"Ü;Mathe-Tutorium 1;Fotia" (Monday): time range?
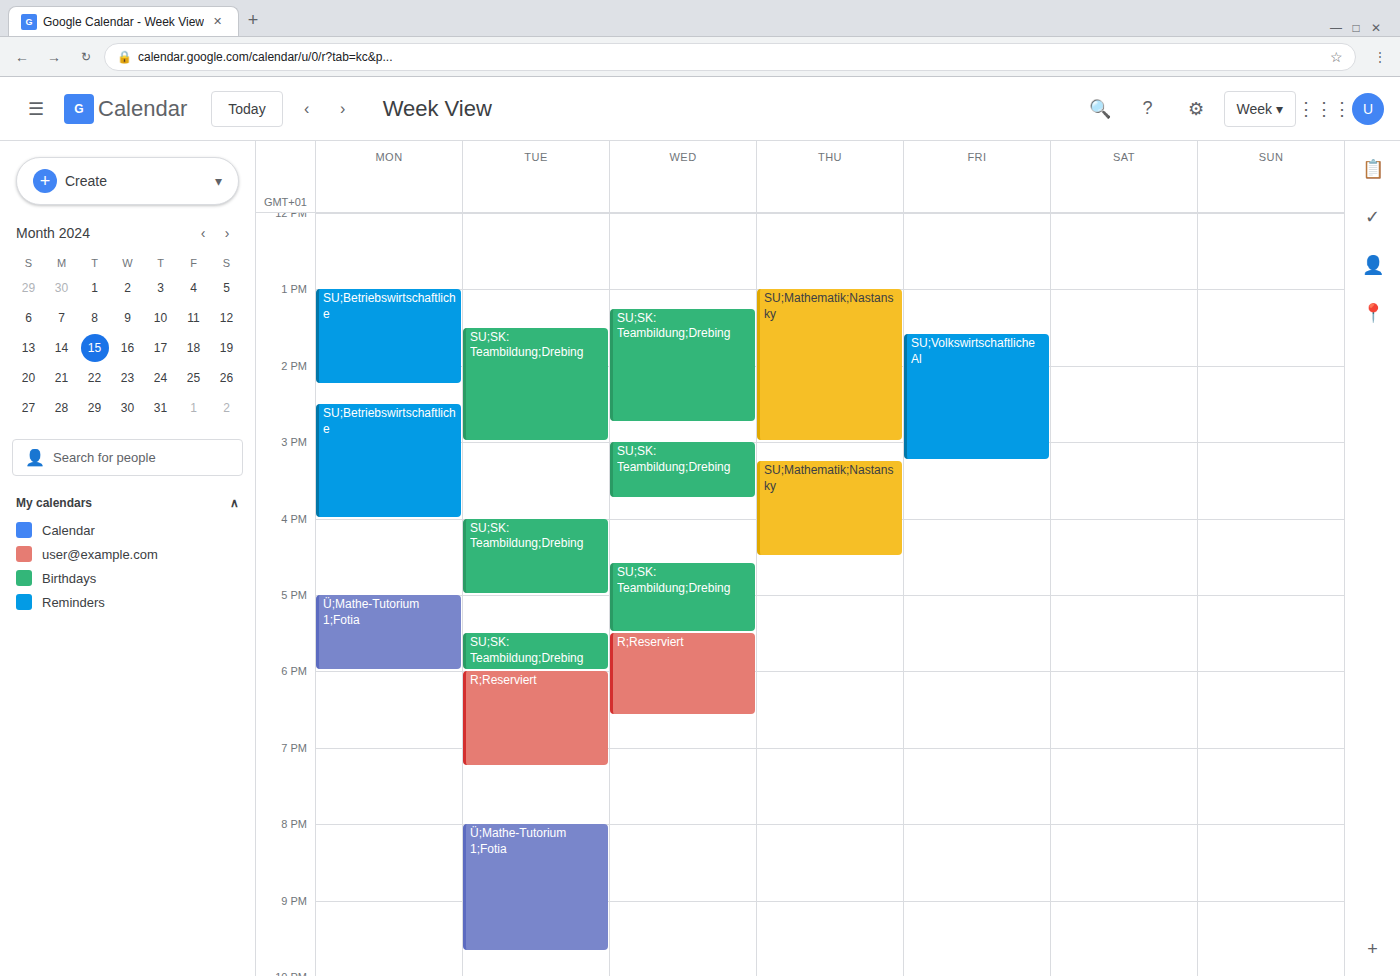
5:00 PM to 6:00 PM